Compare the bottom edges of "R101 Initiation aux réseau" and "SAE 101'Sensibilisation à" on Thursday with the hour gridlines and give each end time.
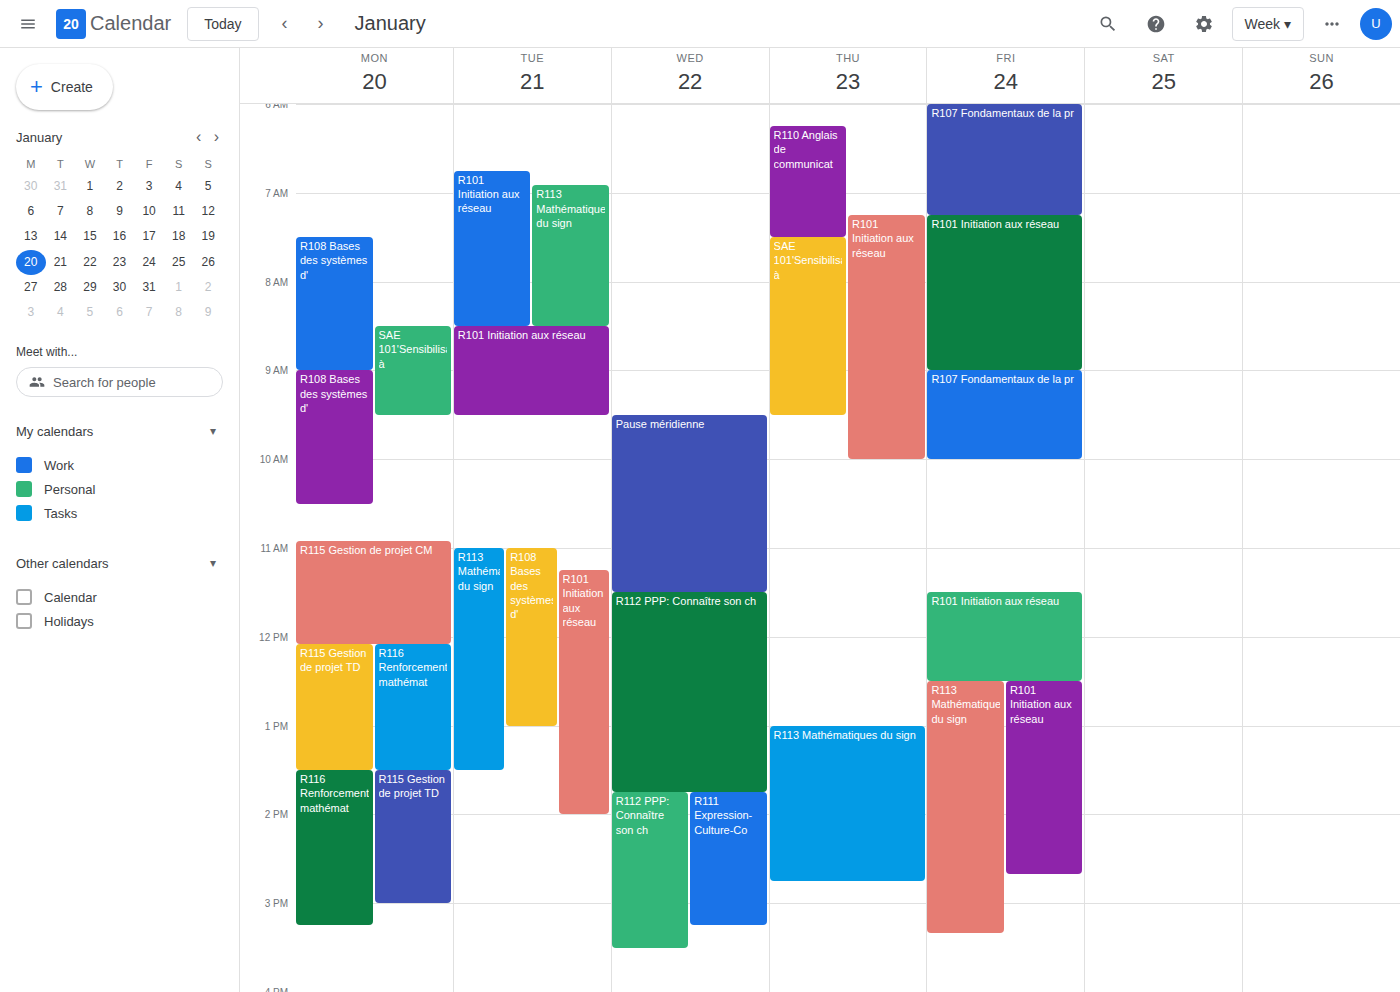
"R101 Initiation aux réseau": 10:00, exactly on the 10:00 line. "SAE 101'Sensibilisation à": 09:30, halfway between the 09:00 and 10:00 lines.